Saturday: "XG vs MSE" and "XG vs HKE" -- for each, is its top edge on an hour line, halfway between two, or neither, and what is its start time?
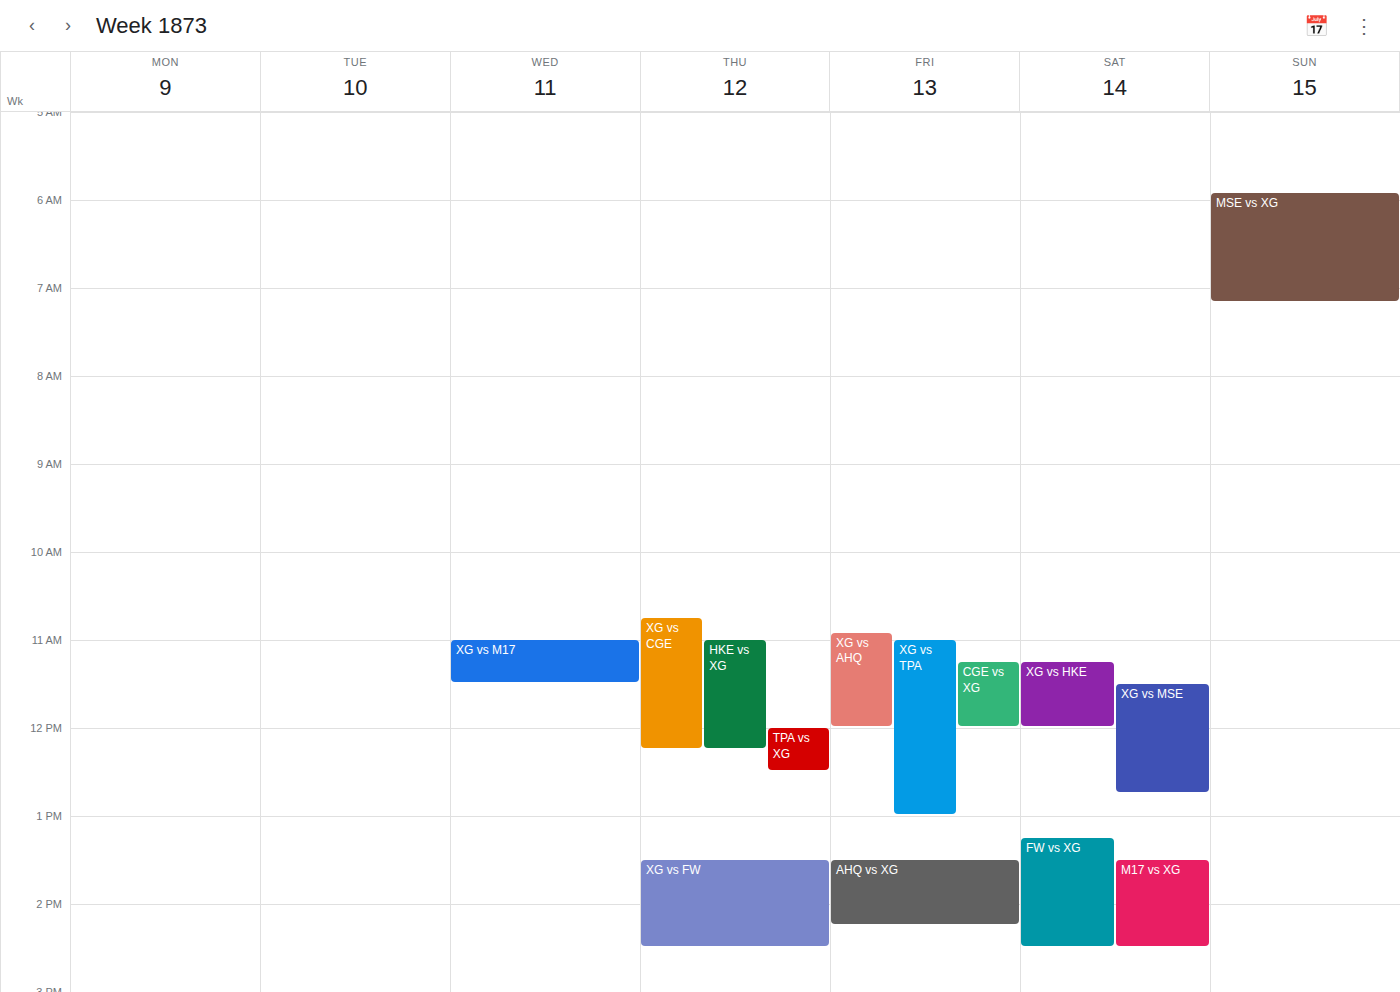
"XG vs MSE": 11:30 AM, halfway between the 11 AM and 12 PM lines. "XG vs HKE": 11:15 AM, neither: a quarter of the way from the 11 AM line to the 12 PM line.